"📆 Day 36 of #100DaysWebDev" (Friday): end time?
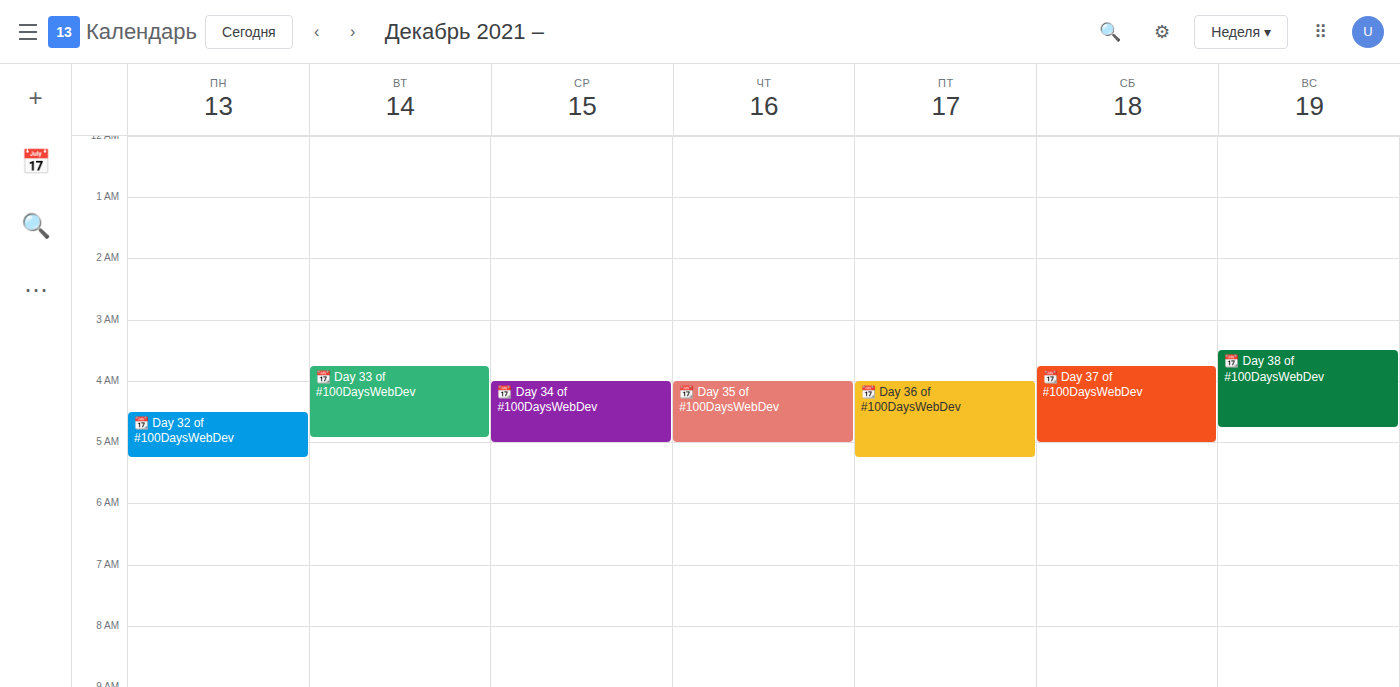
05:15